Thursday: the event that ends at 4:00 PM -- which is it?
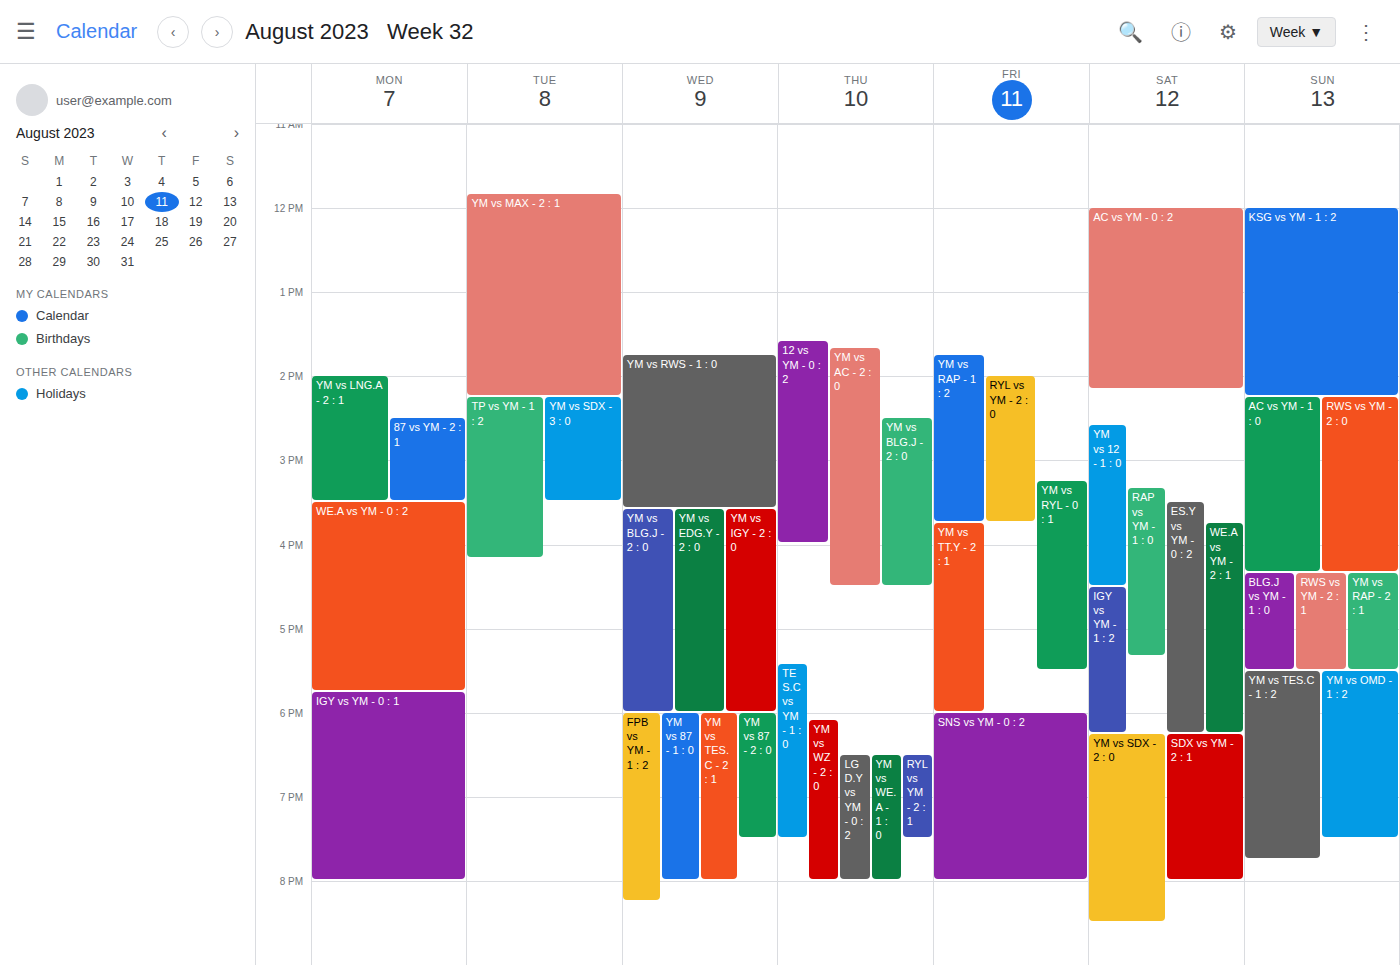
"12 vs YM - 0 : 2"